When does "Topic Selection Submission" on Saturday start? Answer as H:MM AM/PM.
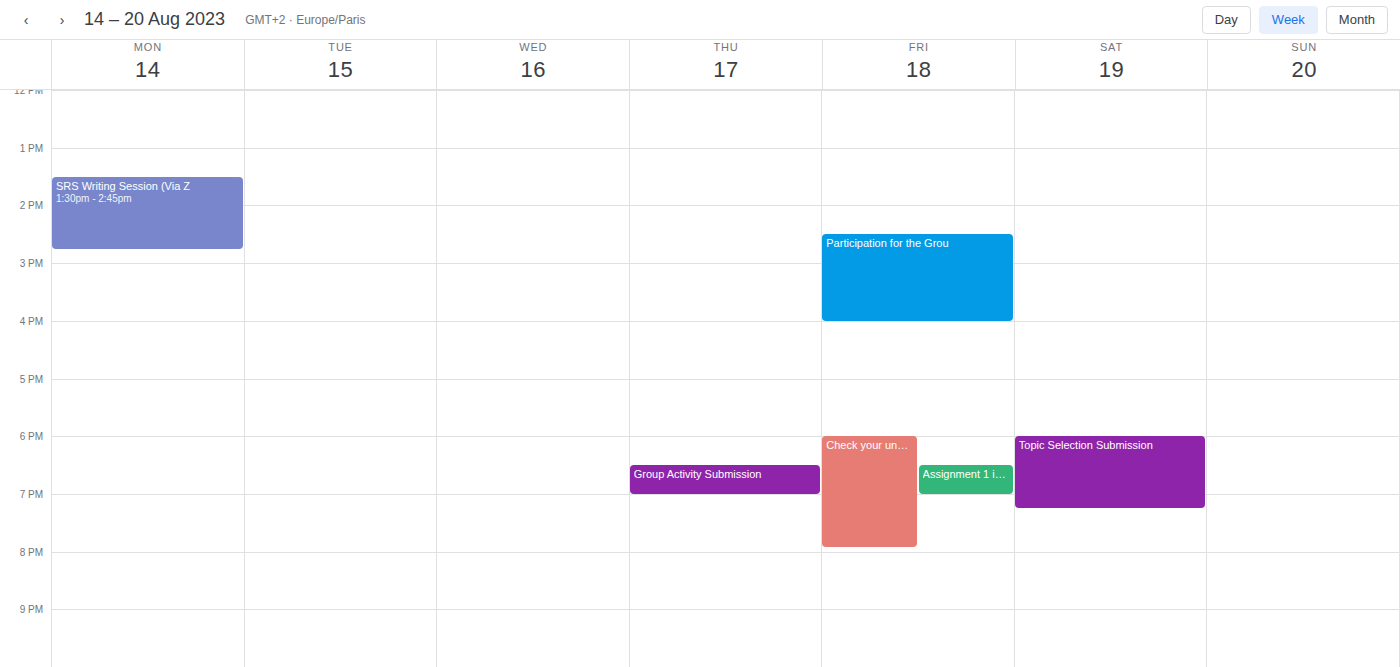
6:00 PM